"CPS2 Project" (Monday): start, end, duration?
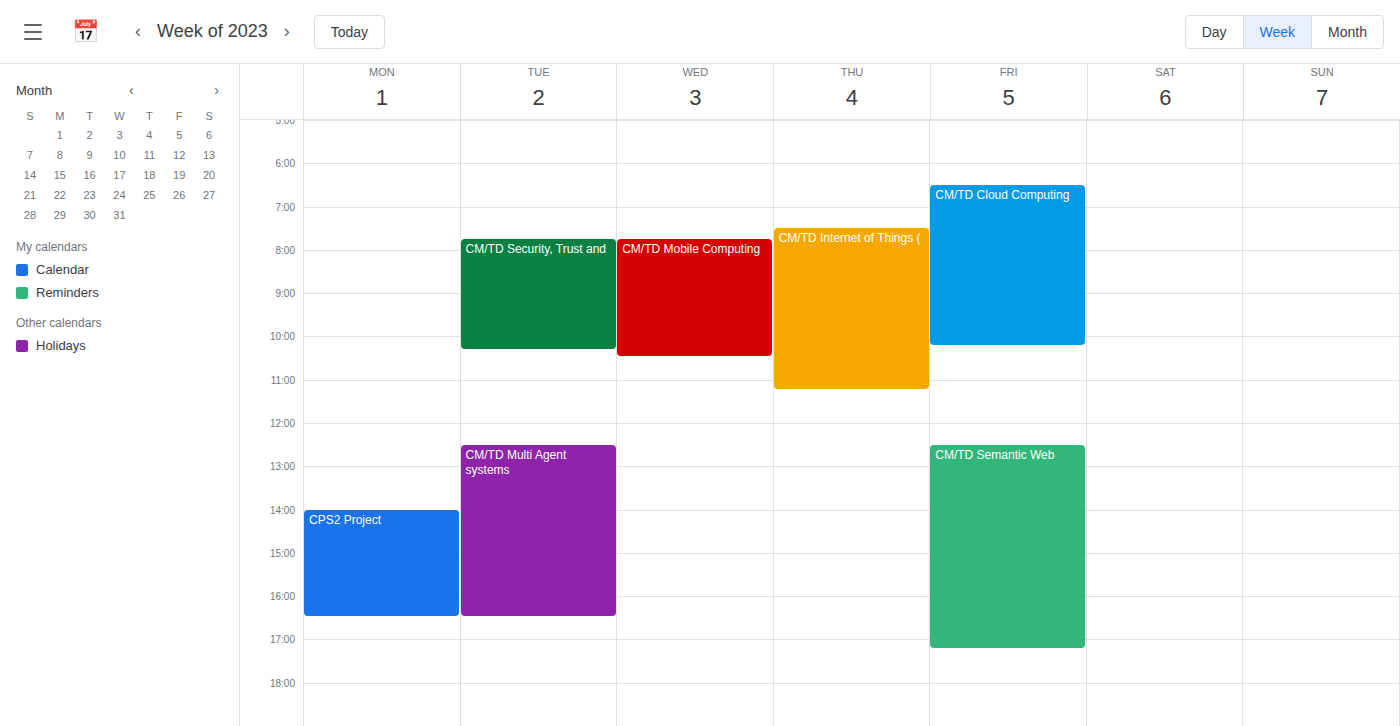
2:00 PM to 4:30 PM, 2 hours 30 minutes